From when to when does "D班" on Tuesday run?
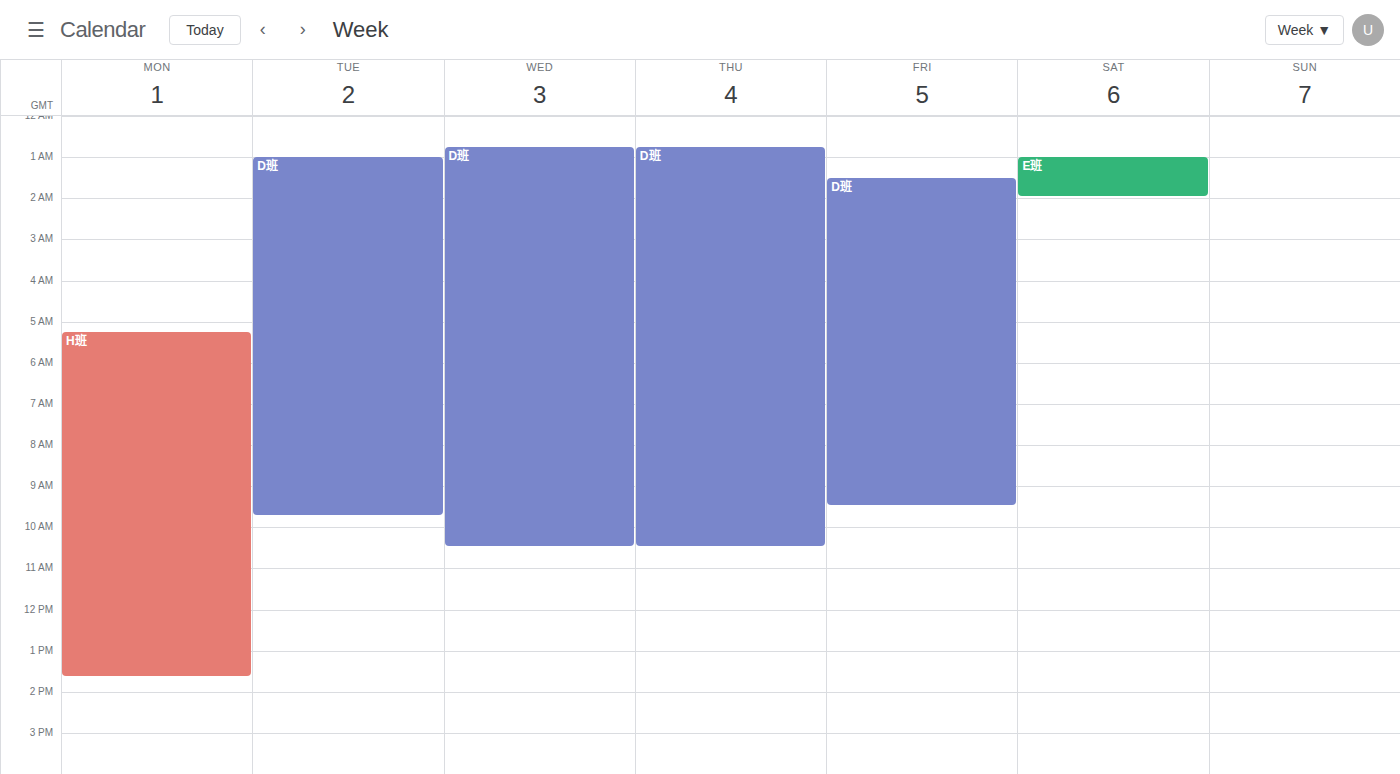
1:00 AM to 9:45 AM